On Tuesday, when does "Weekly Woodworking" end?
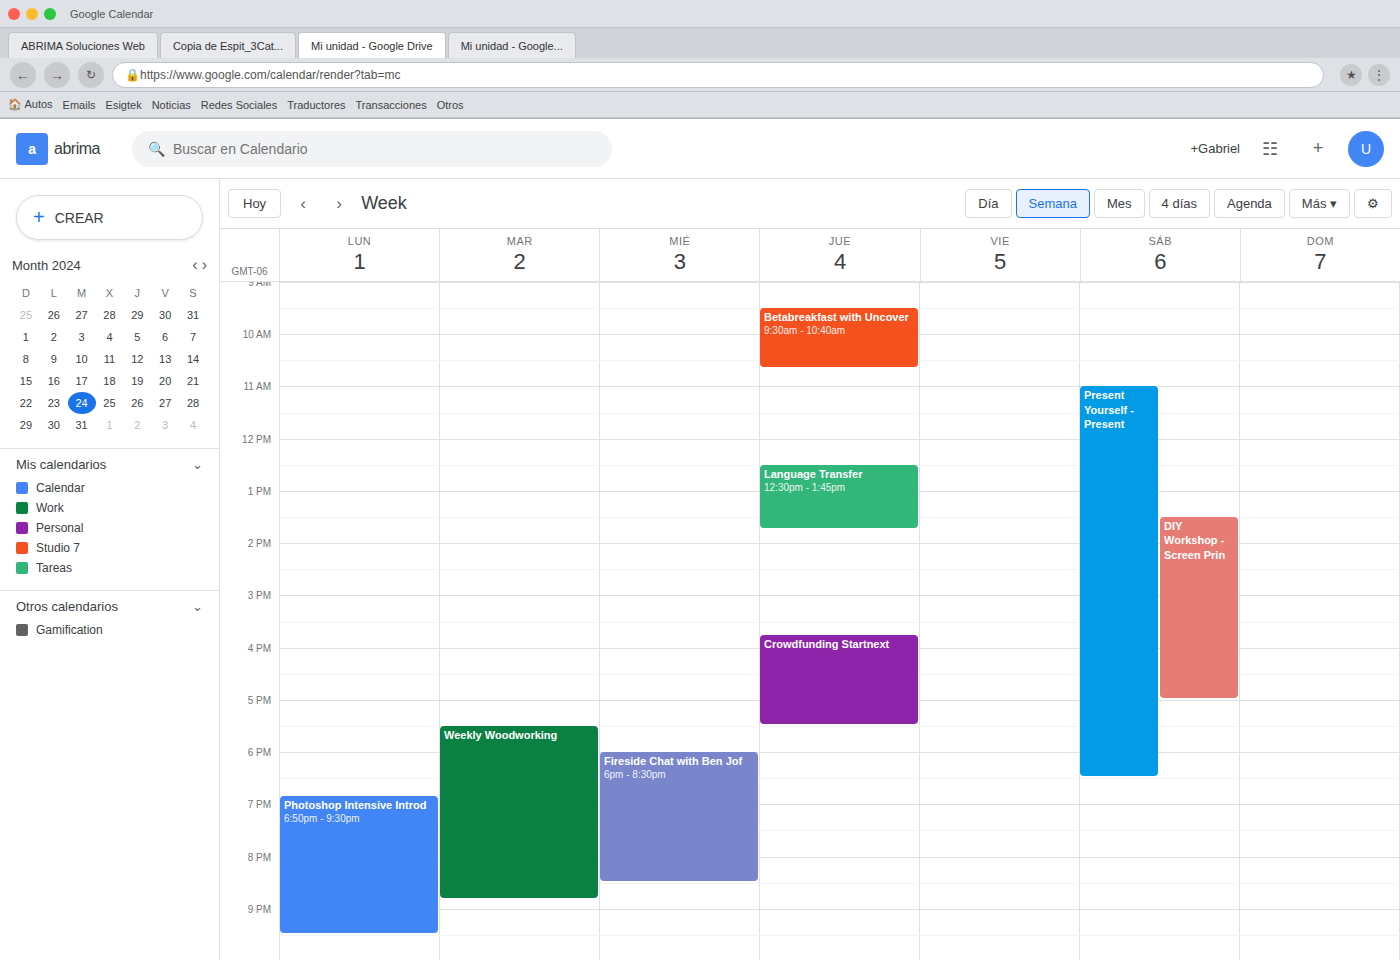
8:50 PM